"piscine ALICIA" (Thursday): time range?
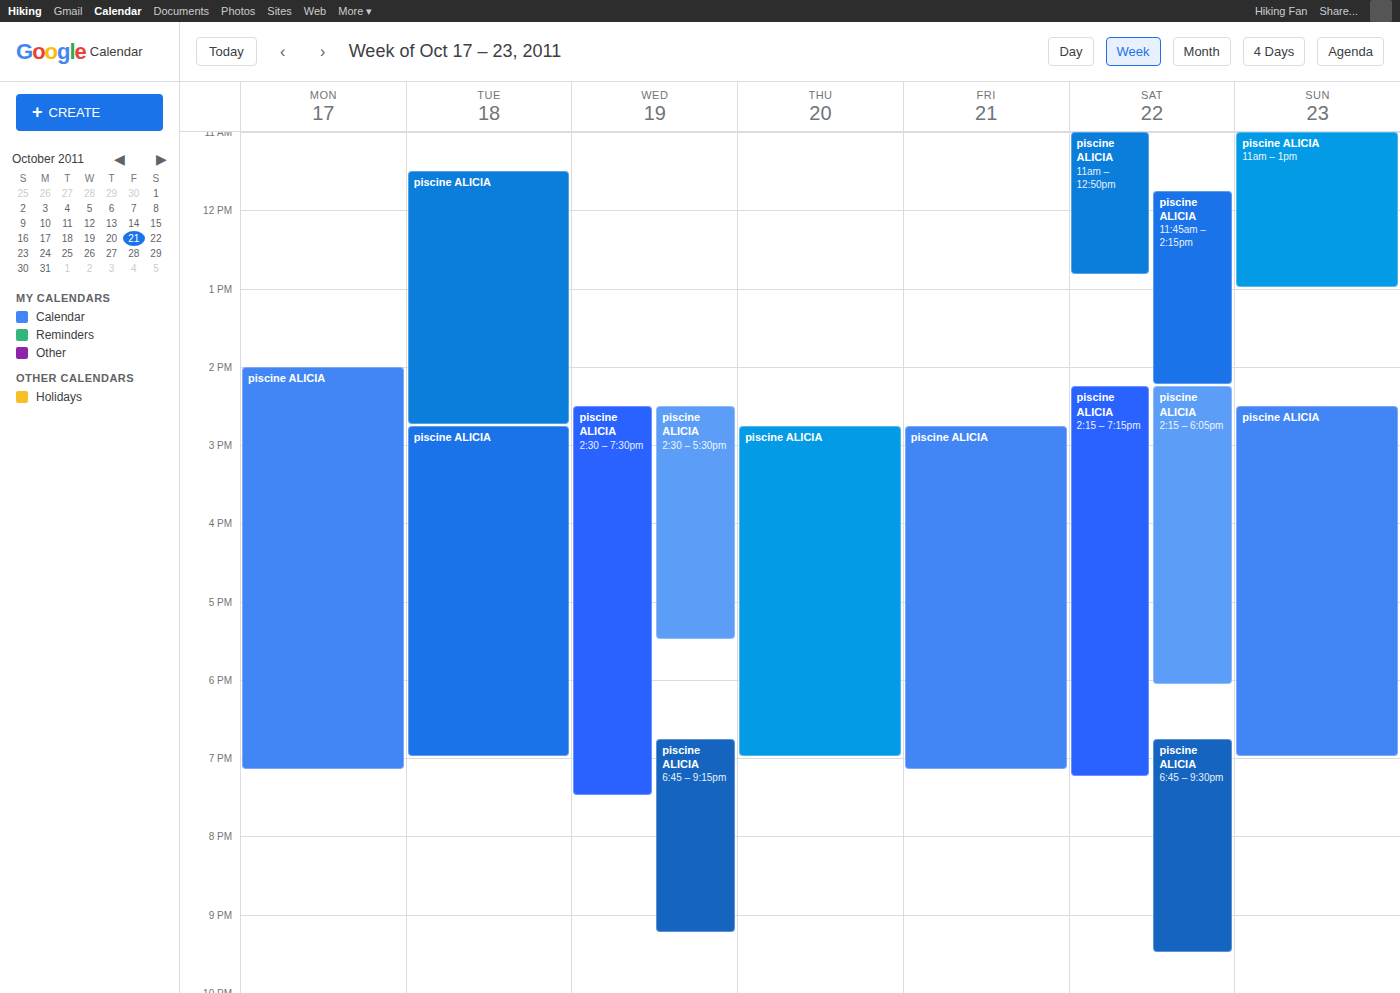
2:45 PM to 7:00 PM